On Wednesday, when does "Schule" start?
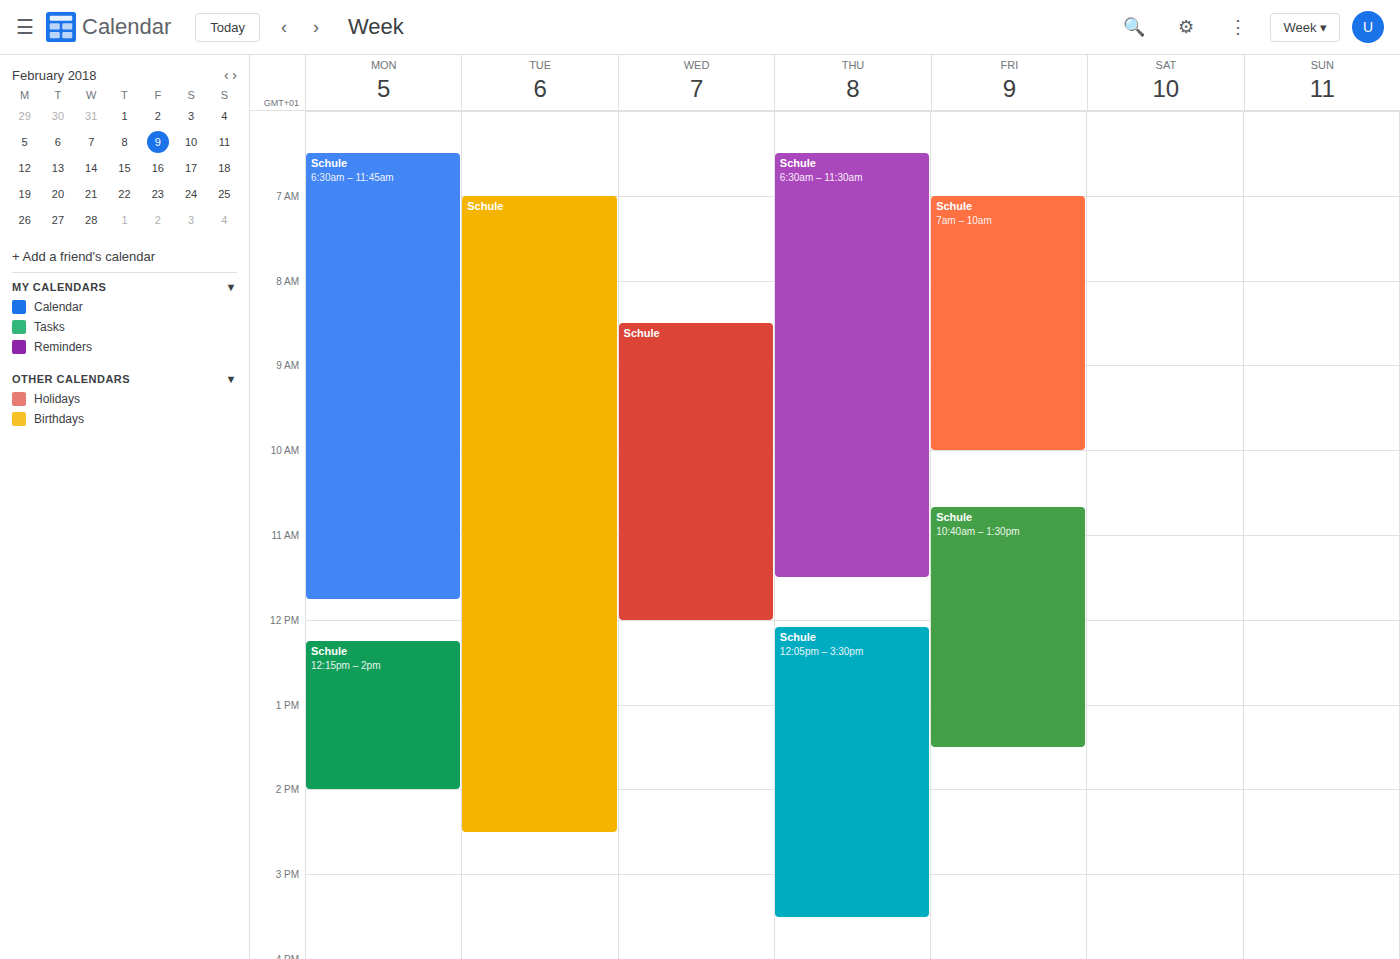
8:30 AM